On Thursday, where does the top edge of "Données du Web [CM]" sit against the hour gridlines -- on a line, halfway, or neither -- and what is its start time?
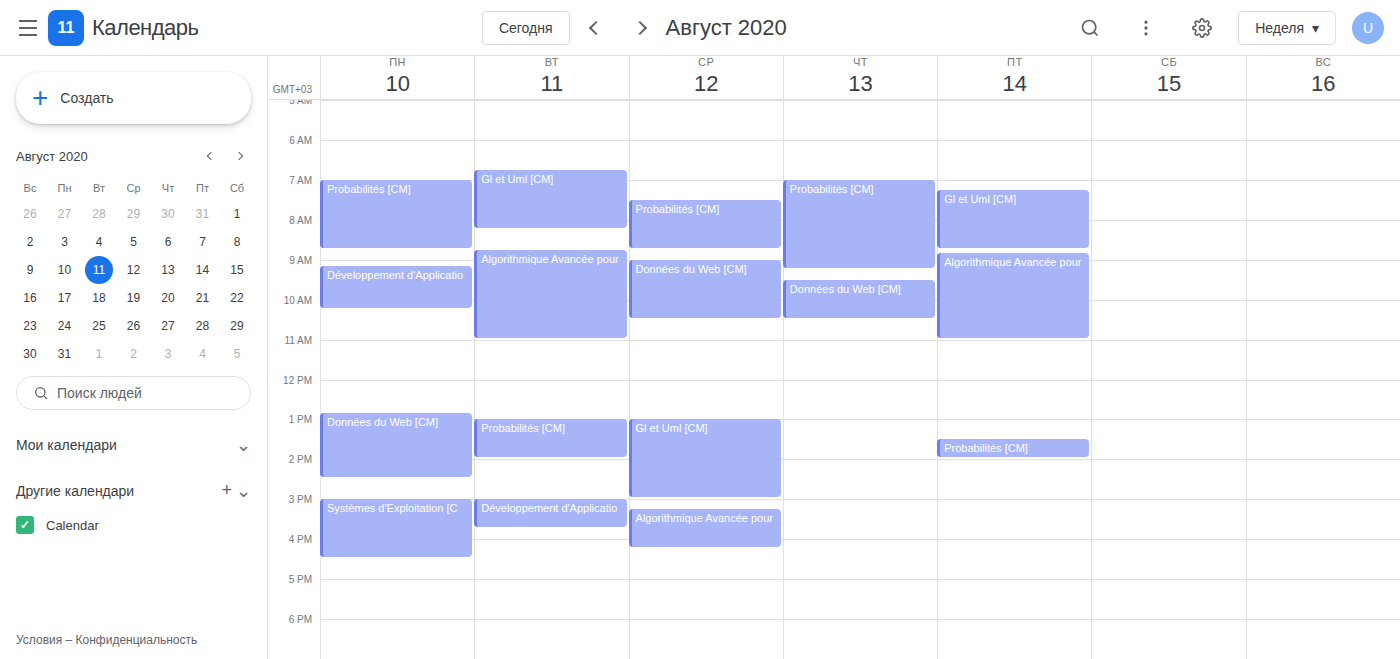
9:30 AM -- halfway between the 9 AM and 10 AM lines.